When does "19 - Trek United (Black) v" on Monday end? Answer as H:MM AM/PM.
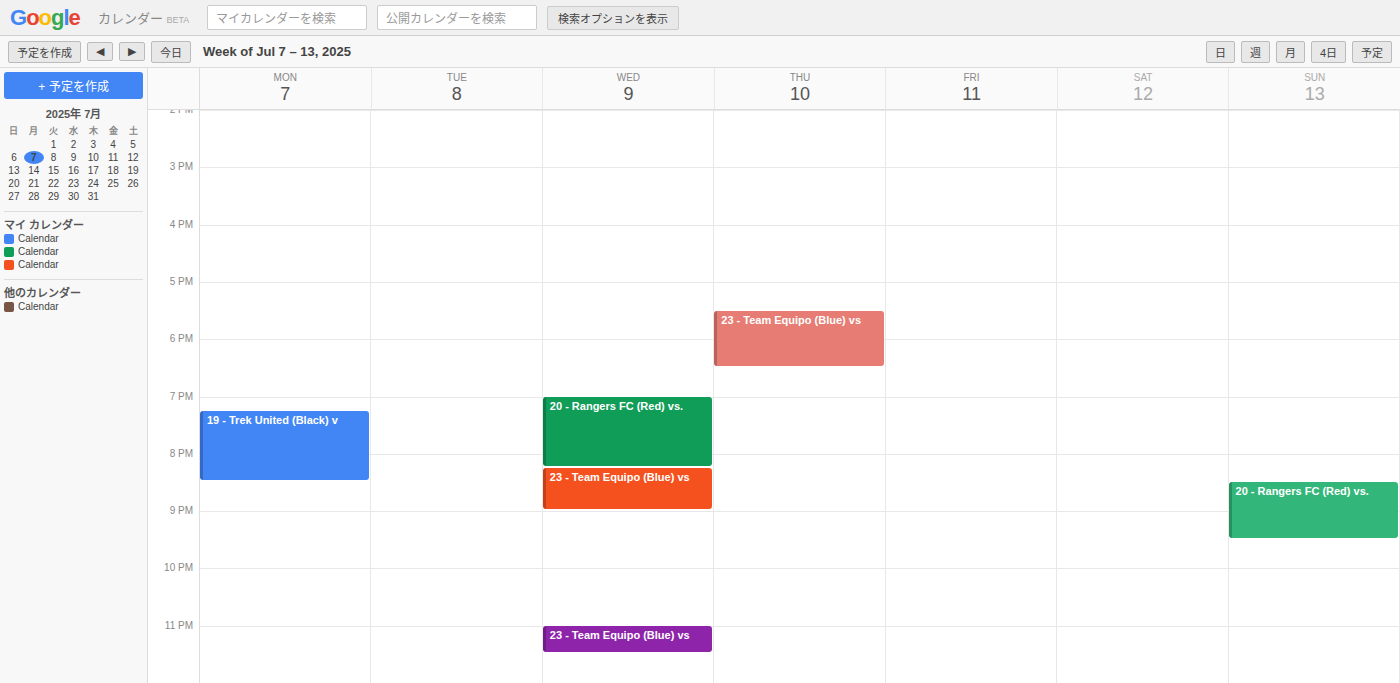
8:30 PM